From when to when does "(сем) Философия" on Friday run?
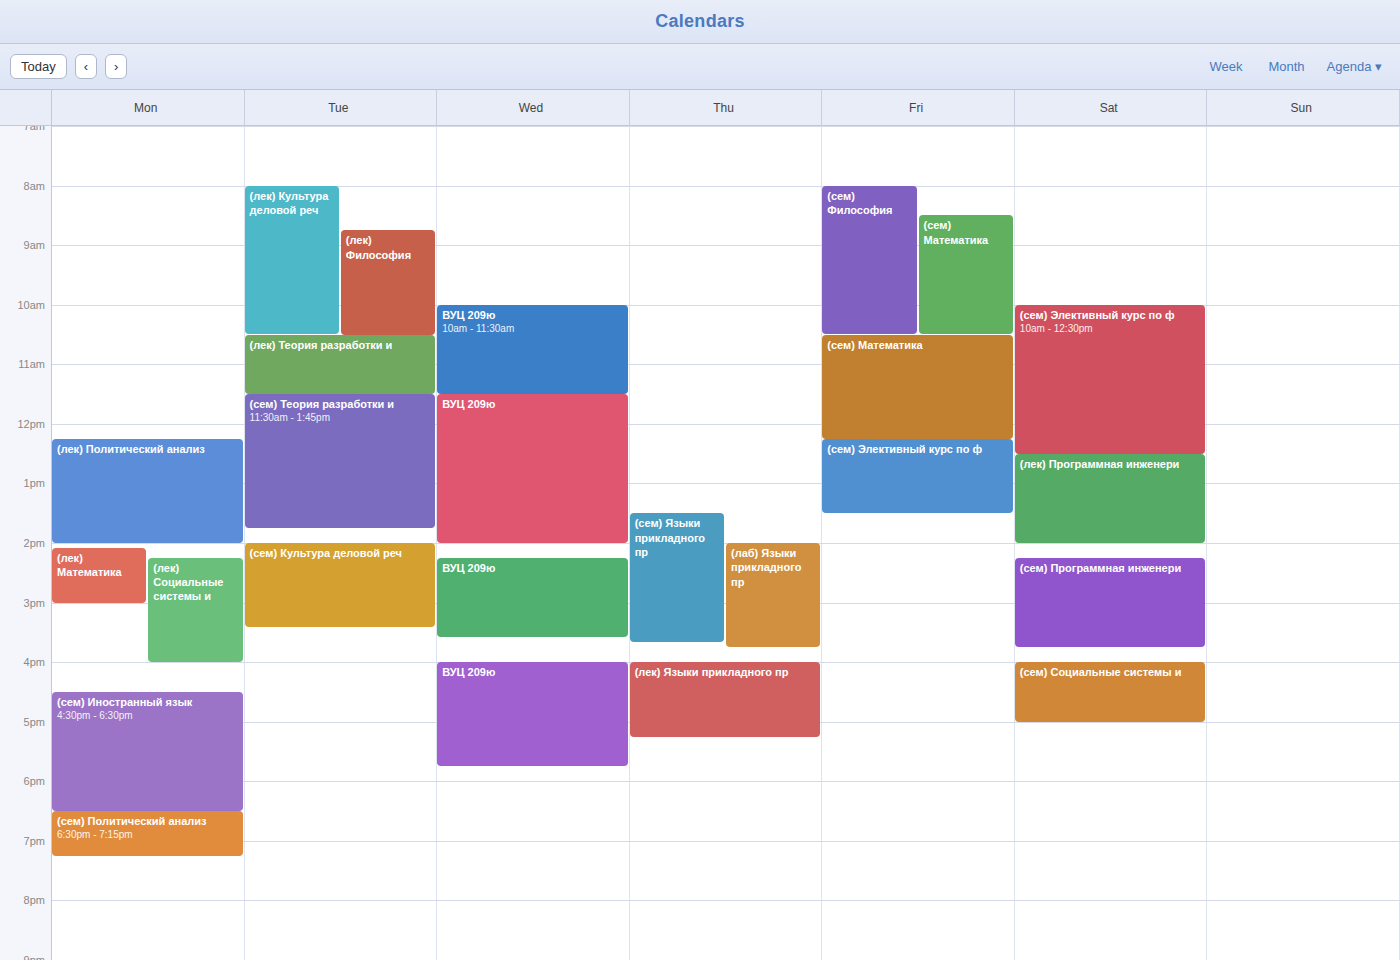
08:00 to 10:30